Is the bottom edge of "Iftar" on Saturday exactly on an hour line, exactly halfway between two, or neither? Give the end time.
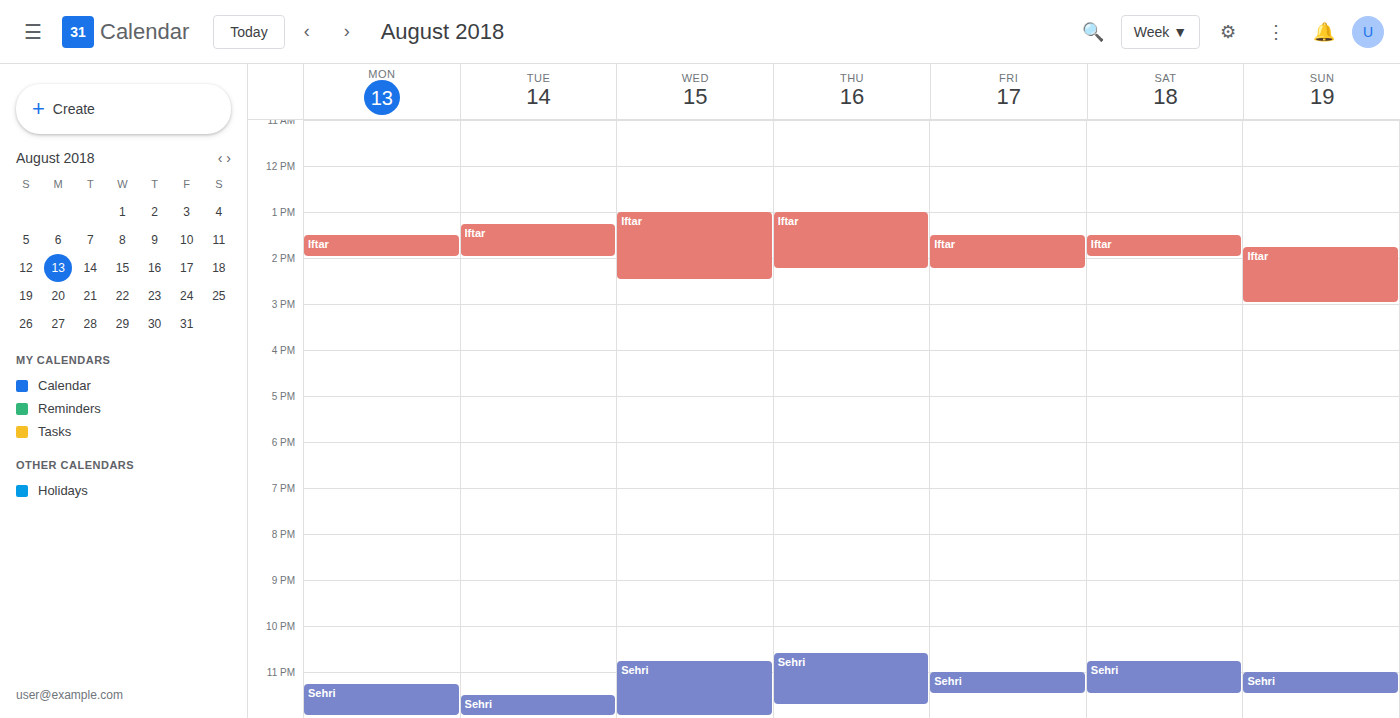
2:00 PM -- exactly on the 2 PM line.